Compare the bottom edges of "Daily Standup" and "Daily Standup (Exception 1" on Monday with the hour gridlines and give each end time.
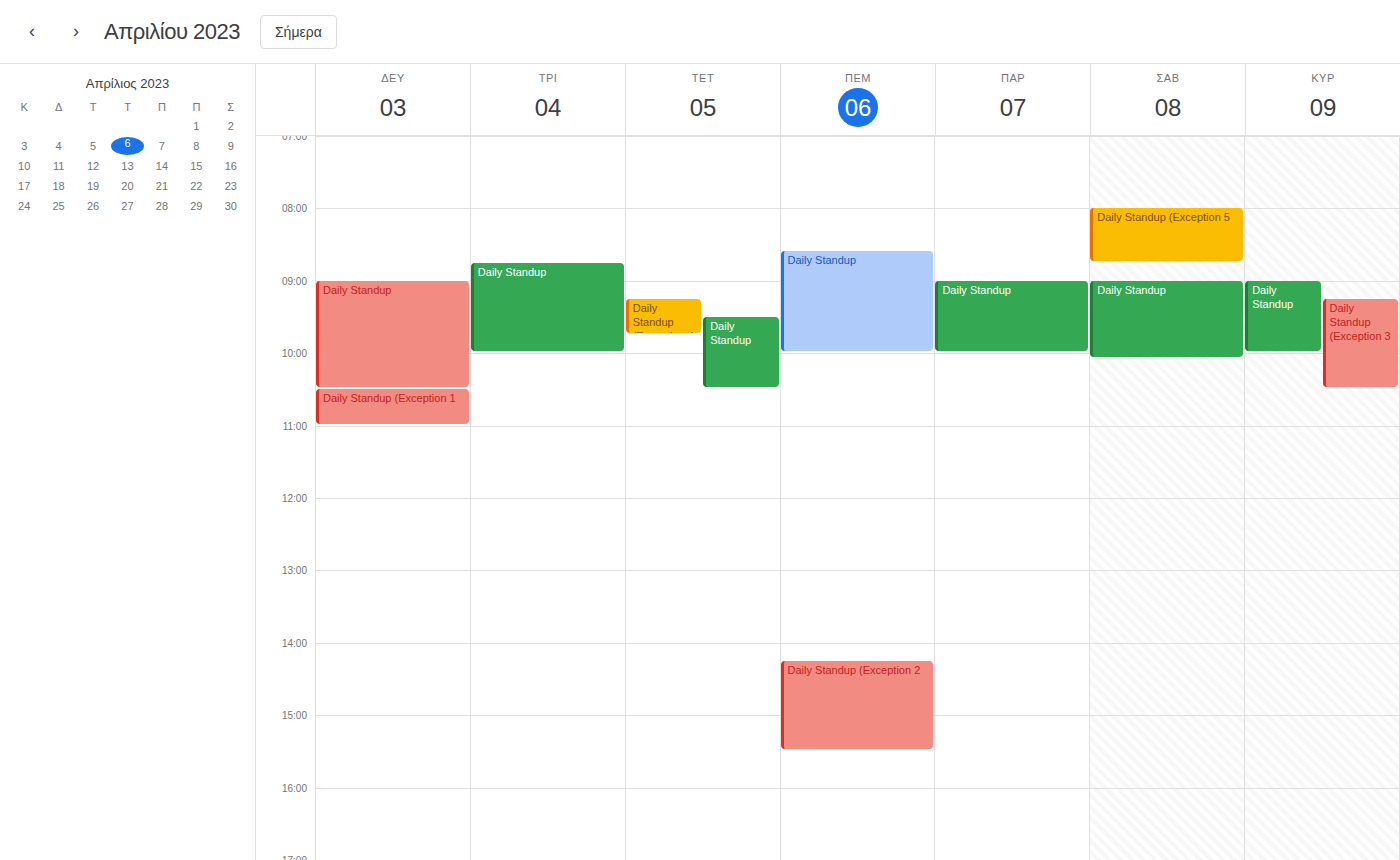
"Daily Standup": 10:30, halfway between the 10:00 and 11:00 lines. "Daily Standup (Exception 1": 11:00, exactly on the 11:00 line.